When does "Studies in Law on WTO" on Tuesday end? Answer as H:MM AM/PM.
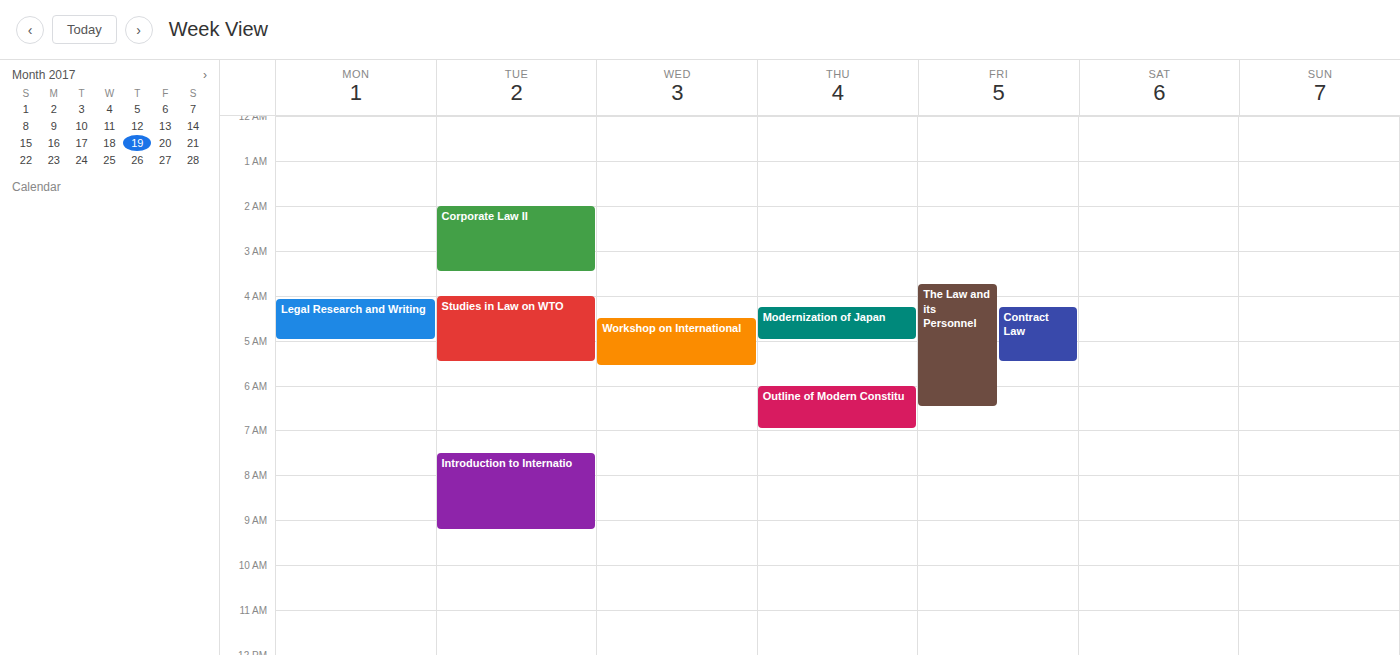
5:30 AM